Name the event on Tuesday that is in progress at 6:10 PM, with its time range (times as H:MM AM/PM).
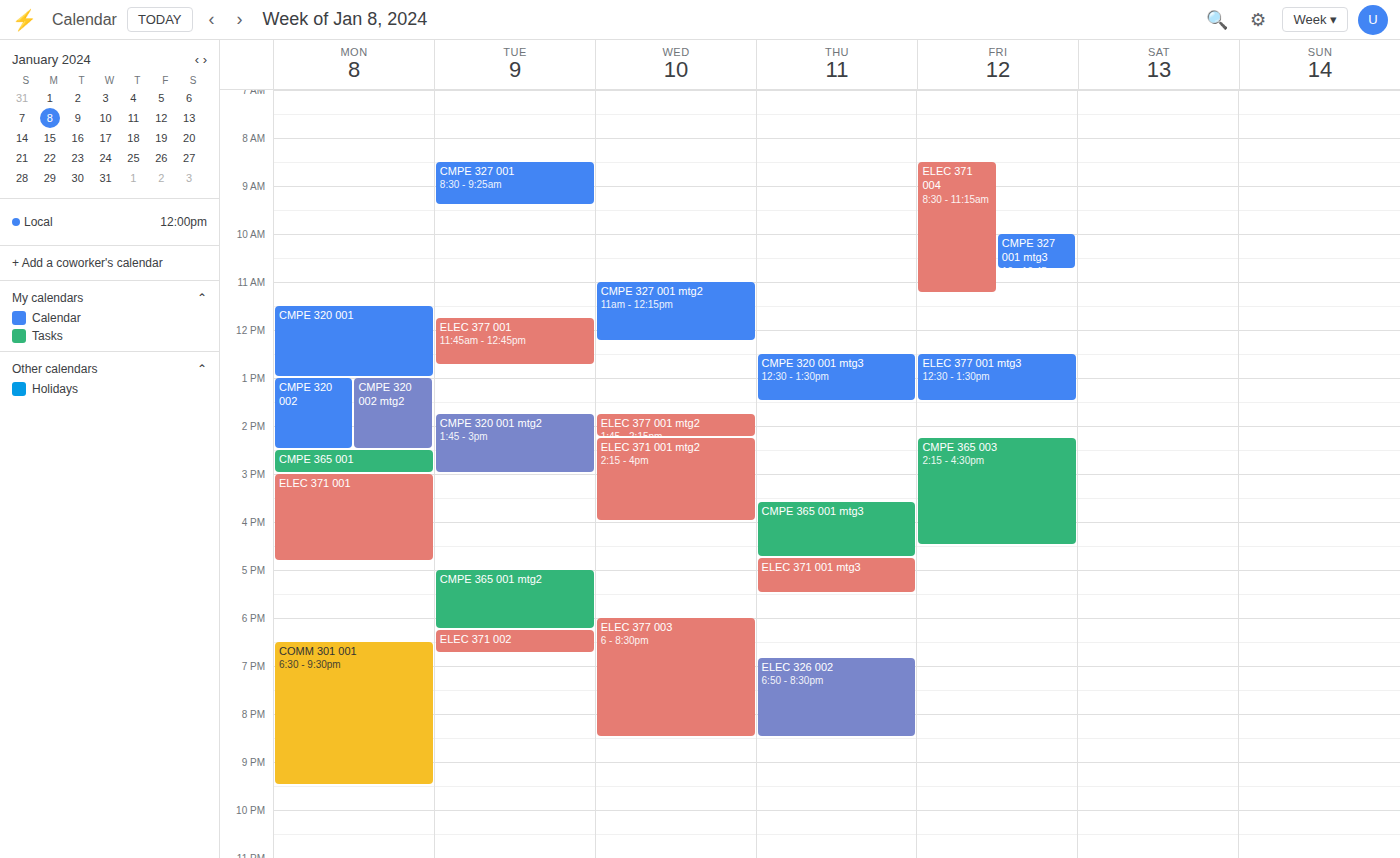
"CMPE 365 001 mtg2", 5:00 PM to 6:15 PM